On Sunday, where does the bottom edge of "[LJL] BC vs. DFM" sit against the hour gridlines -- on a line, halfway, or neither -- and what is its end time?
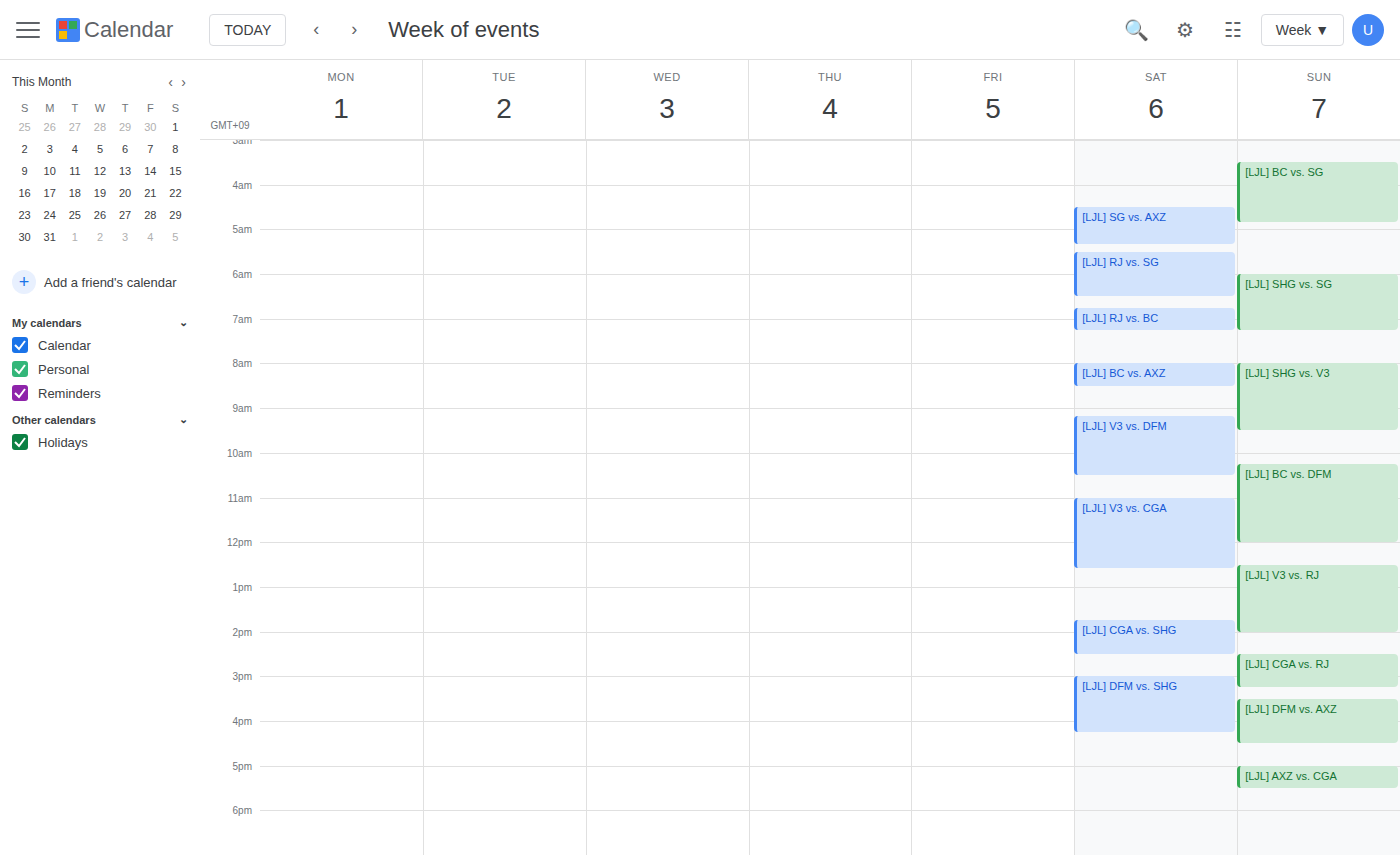
12:00 PM -- exactly on the 12 PM line.